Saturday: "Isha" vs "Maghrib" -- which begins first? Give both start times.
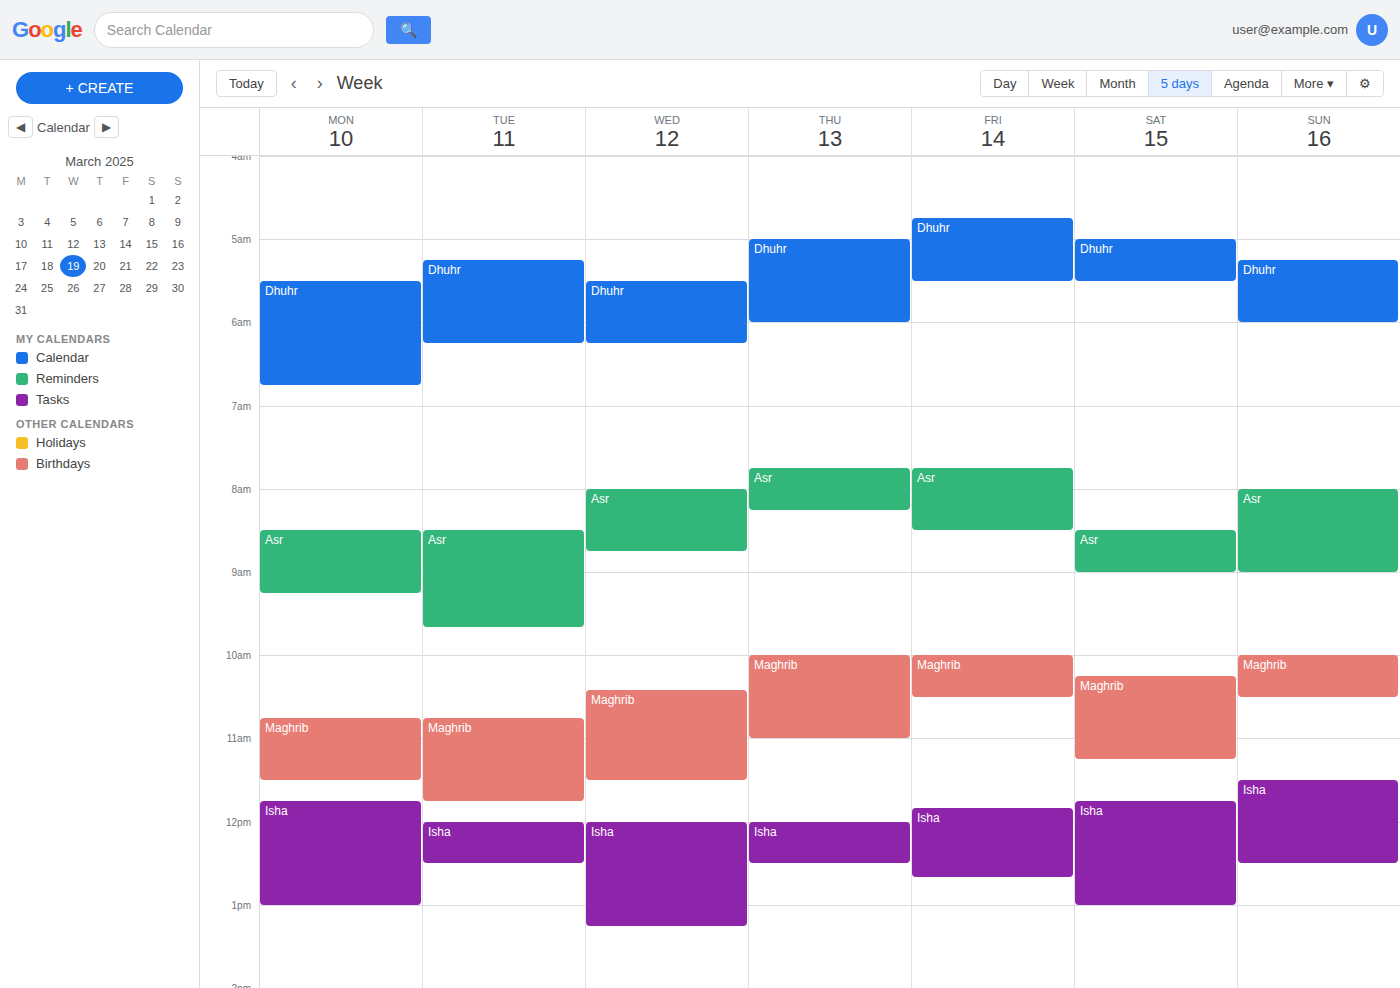
"Maghrib" 10:15 AM; "Isha" 11:45 AM.